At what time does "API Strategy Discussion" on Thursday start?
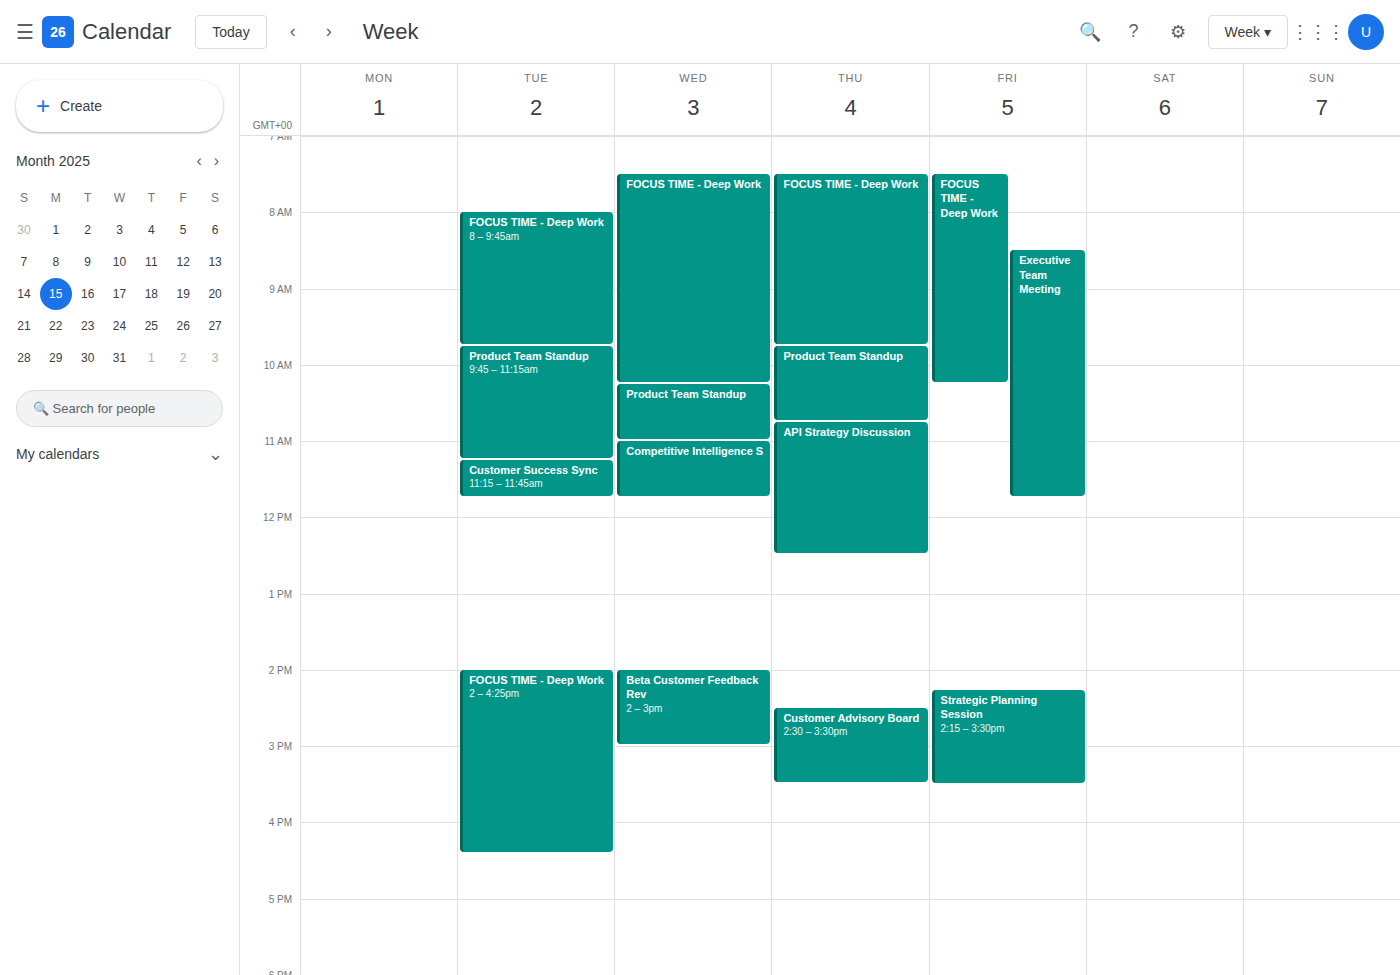
10:45